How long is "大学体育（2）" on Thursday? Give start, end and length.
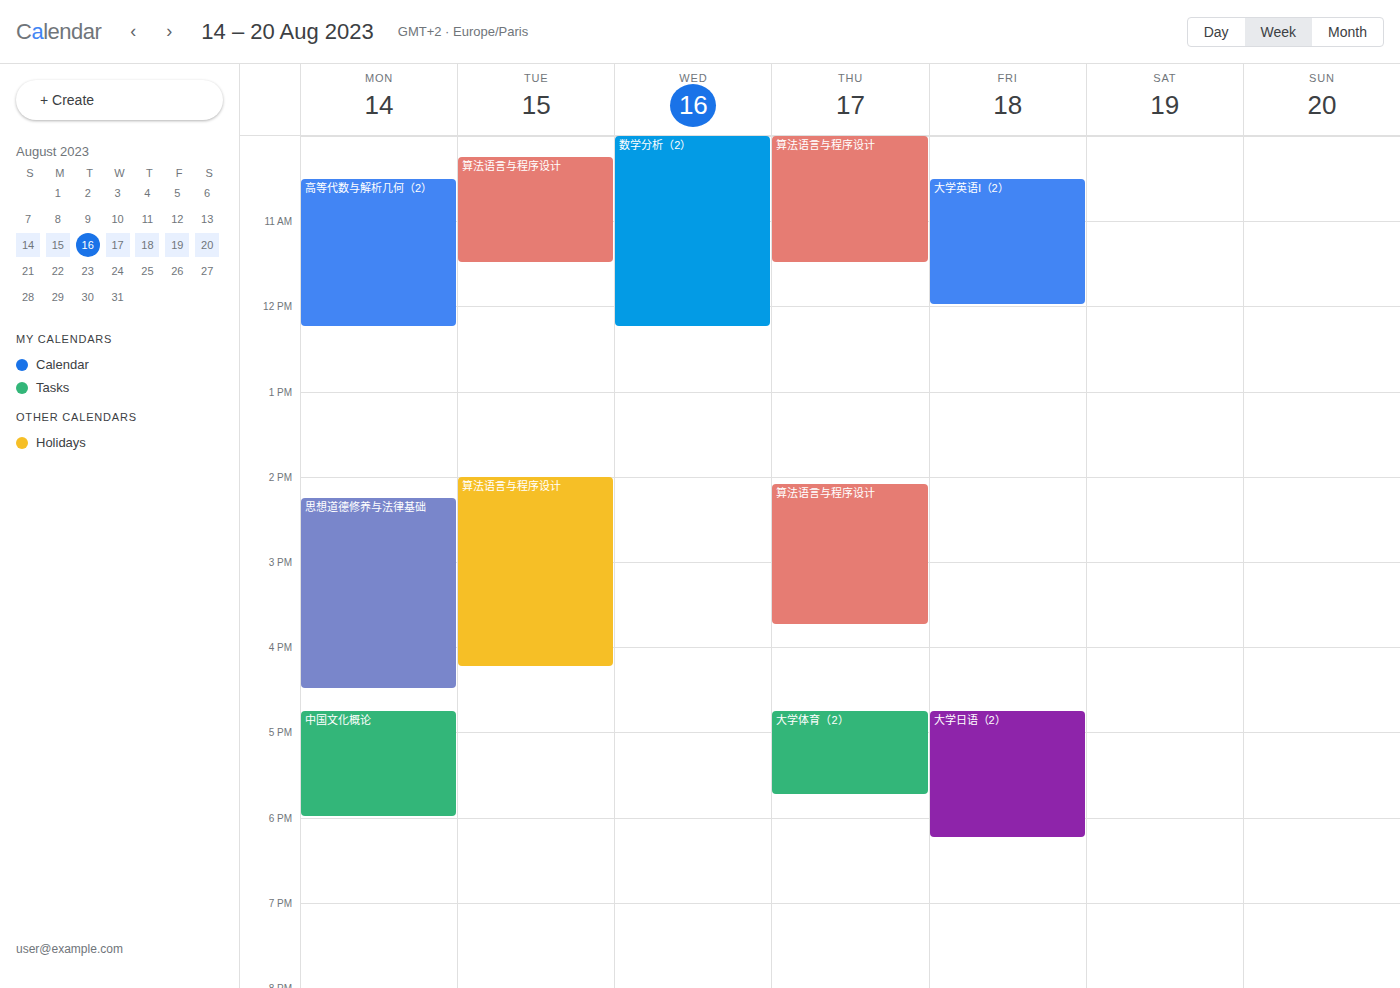
4:45 PM to 5:45 PM, 1 hour